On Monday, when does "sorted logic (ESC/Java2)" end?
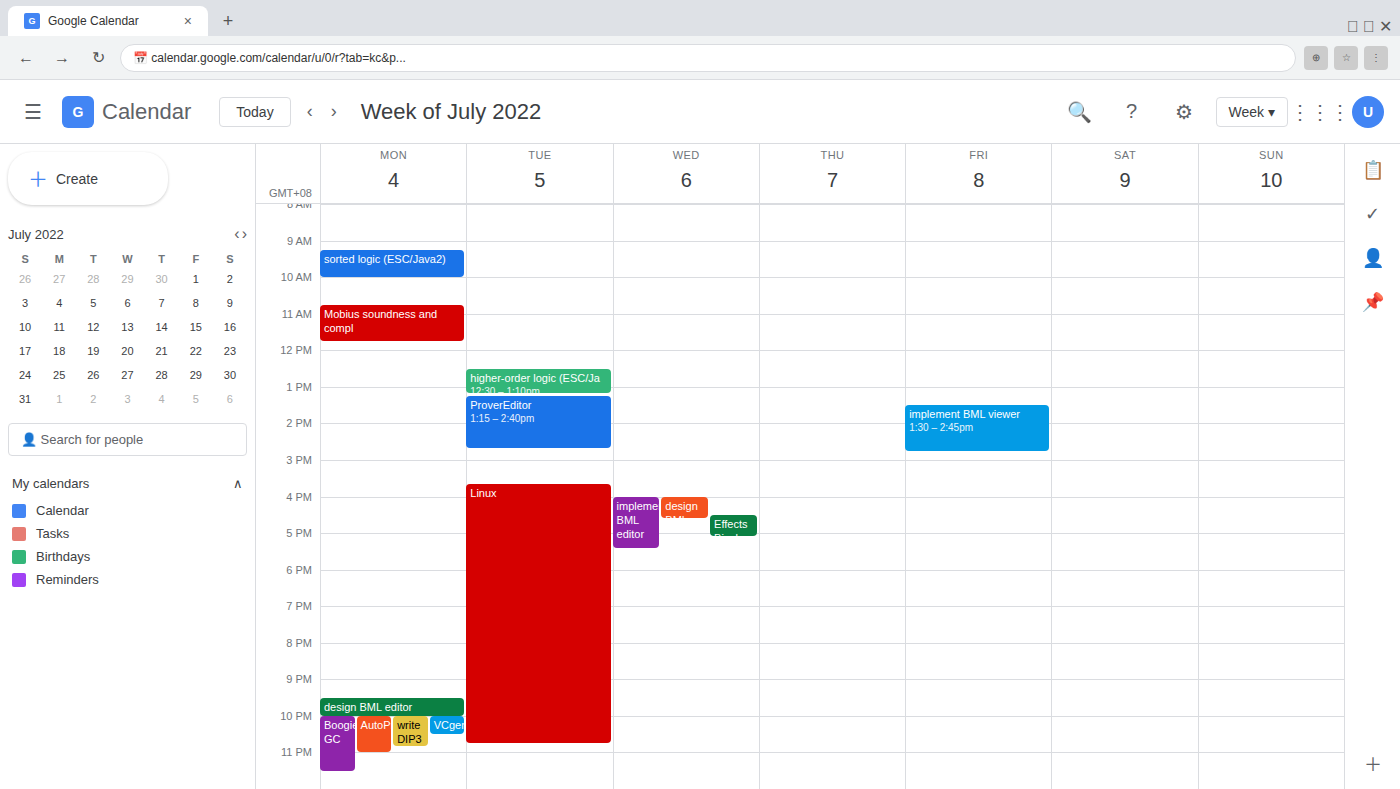
10:00